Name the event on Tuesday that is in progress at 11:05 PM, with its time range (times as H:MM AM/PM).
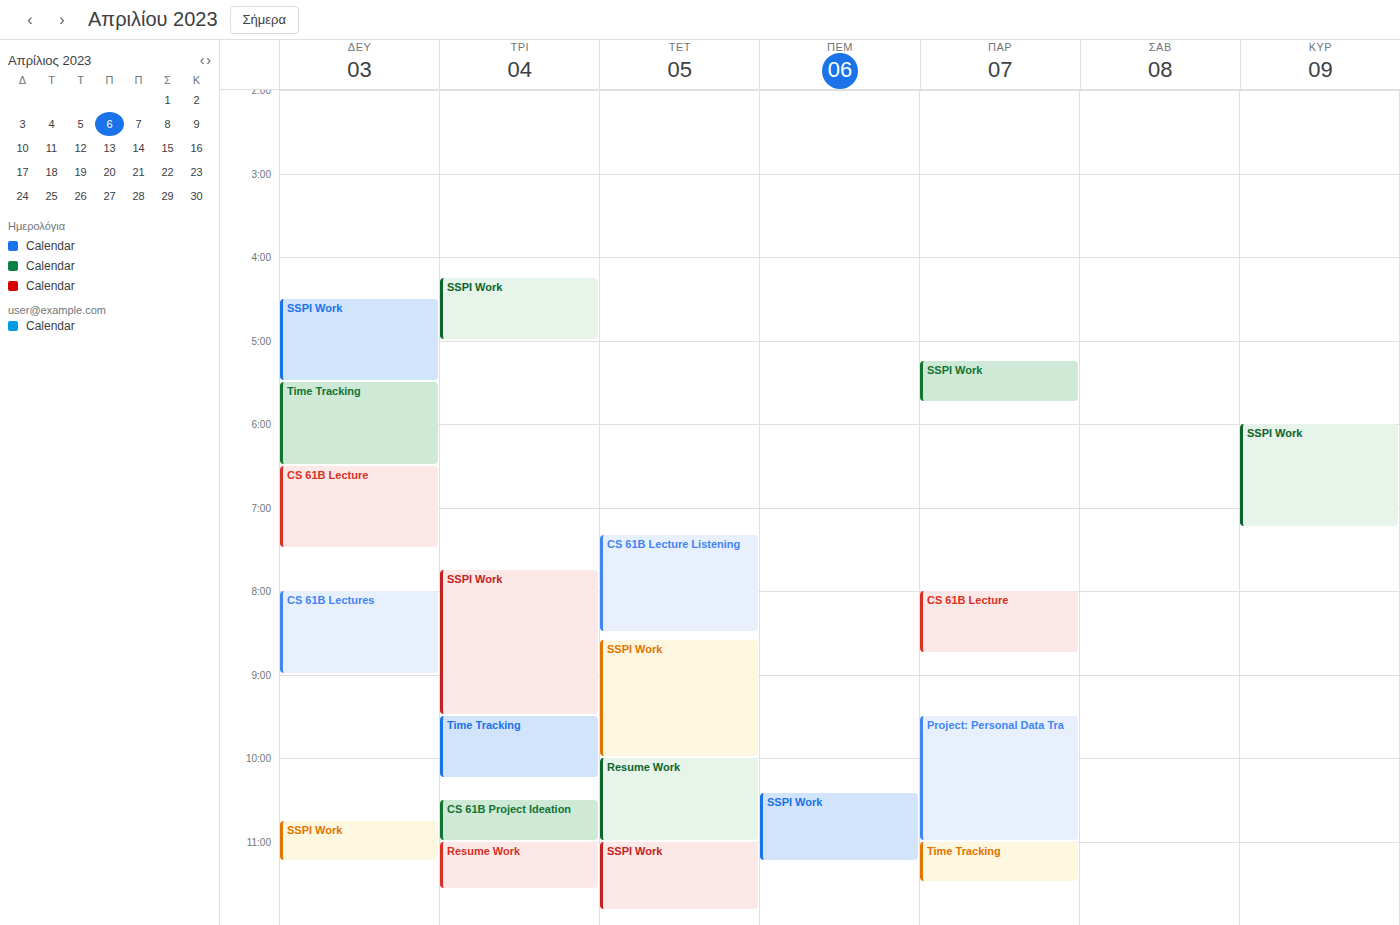
"Resume Work", 11:00 PM to 11:35 PM